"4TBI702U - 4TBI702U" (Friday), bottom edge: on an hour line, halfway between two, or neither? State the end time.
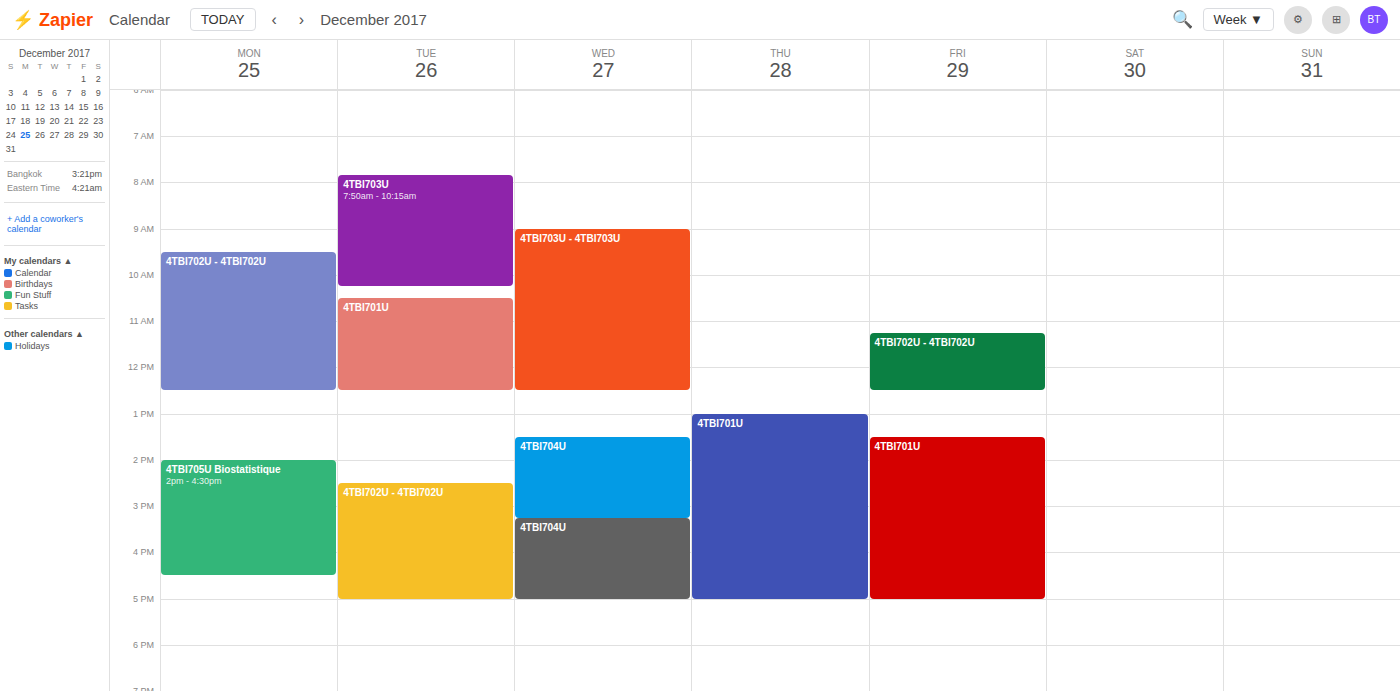
12:30 PM -- halfway between the 12 PM and 1 PM lines.